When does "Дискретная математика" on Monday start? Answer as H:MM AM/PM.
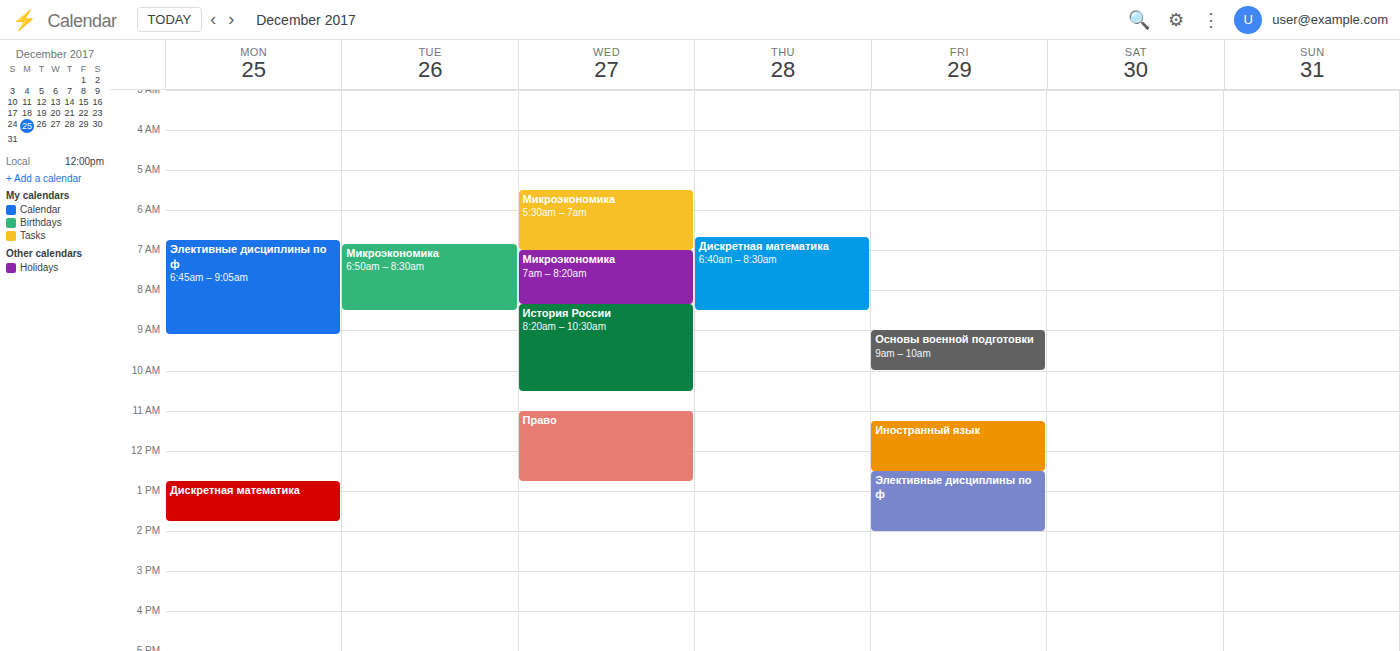
12:45 PM